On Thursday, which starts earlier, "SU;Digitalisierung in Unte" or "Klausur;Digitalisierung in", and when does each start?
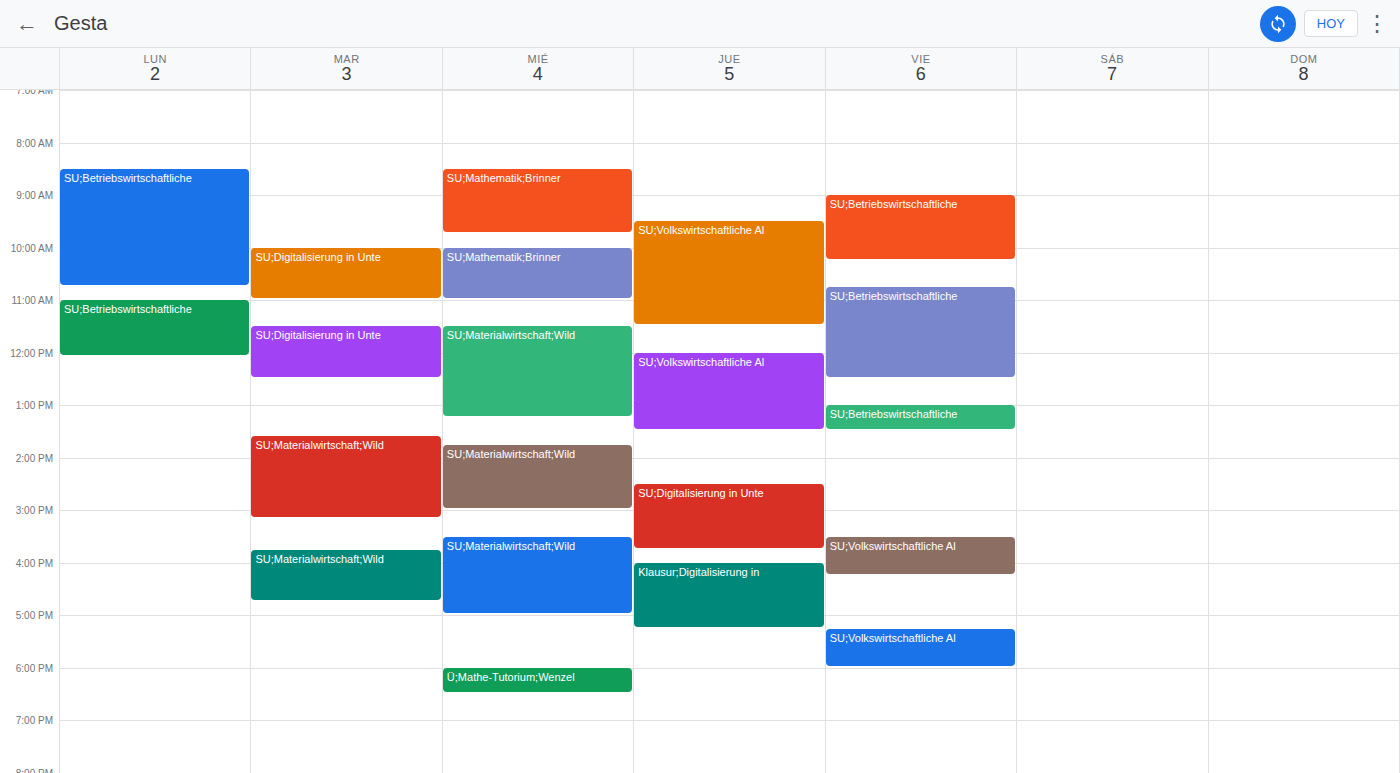
"SU;Digitalisierung in Unte" 2:30 PM; "Klausur;Digitalisierung in" 4:00 PM.